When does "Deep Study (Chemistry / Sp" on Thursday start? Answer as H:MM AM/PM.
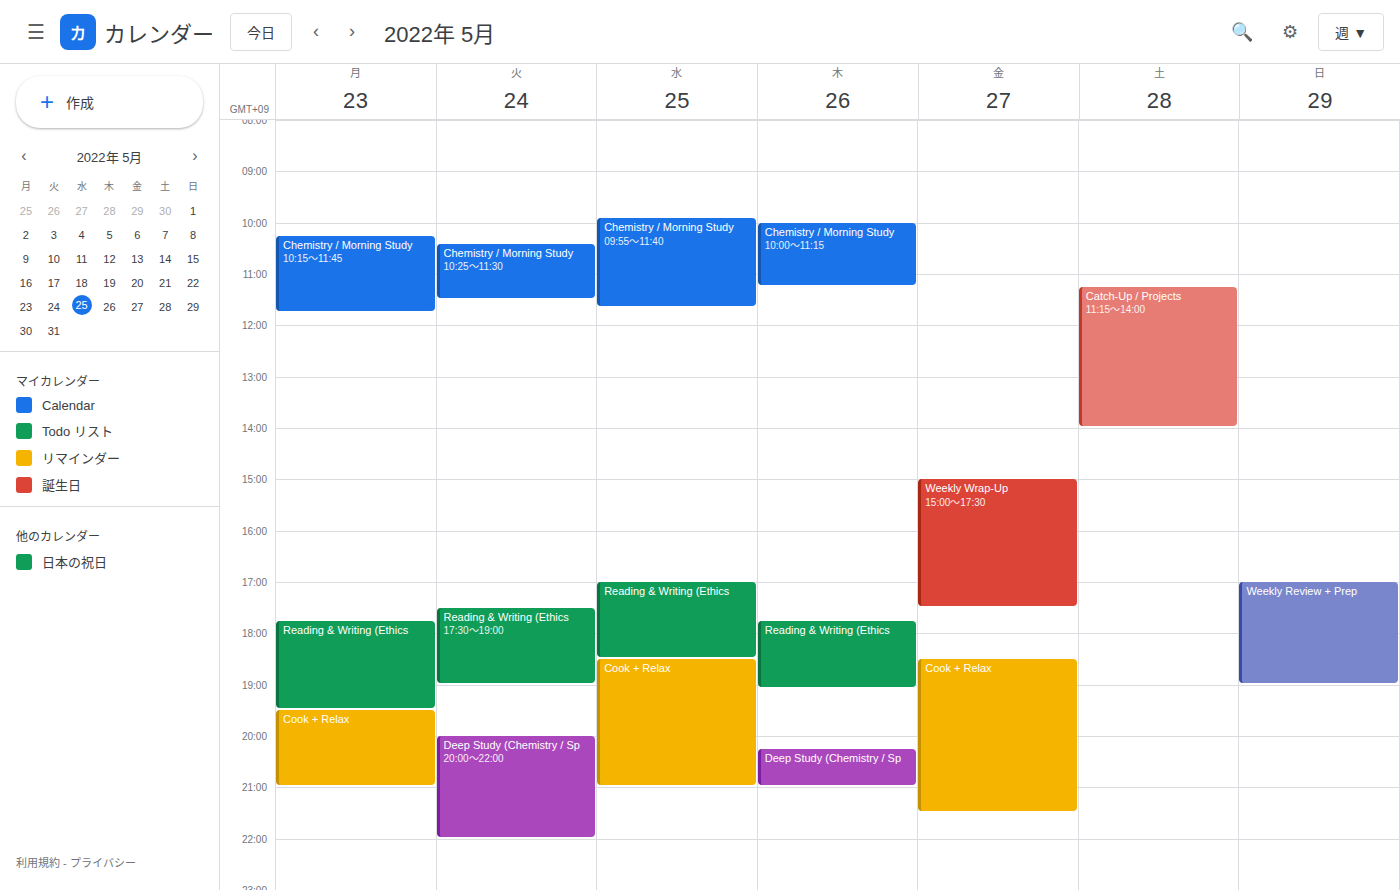
8:15 PM